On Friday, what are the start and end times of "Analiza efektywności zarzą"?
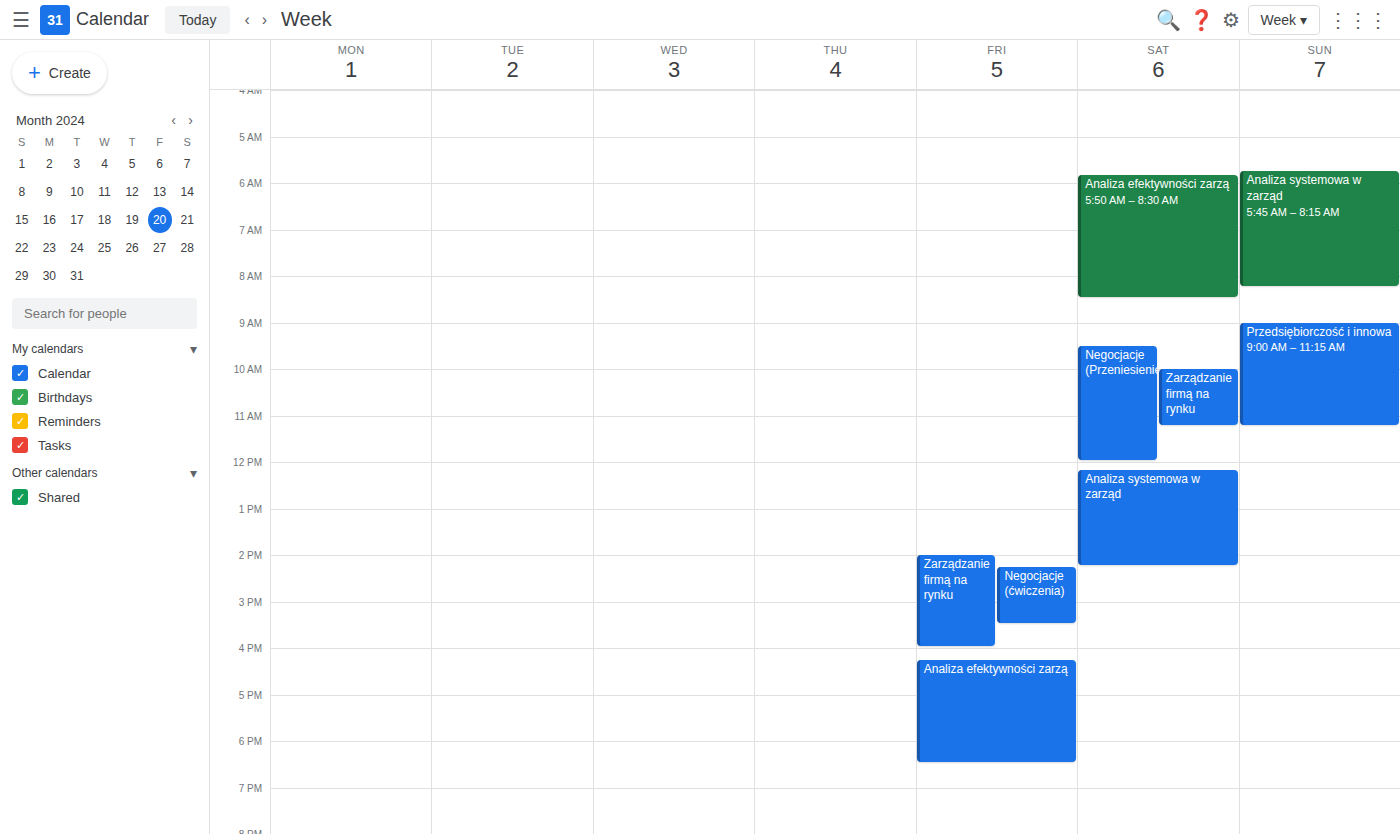
4:15 PM to 6:30 PM